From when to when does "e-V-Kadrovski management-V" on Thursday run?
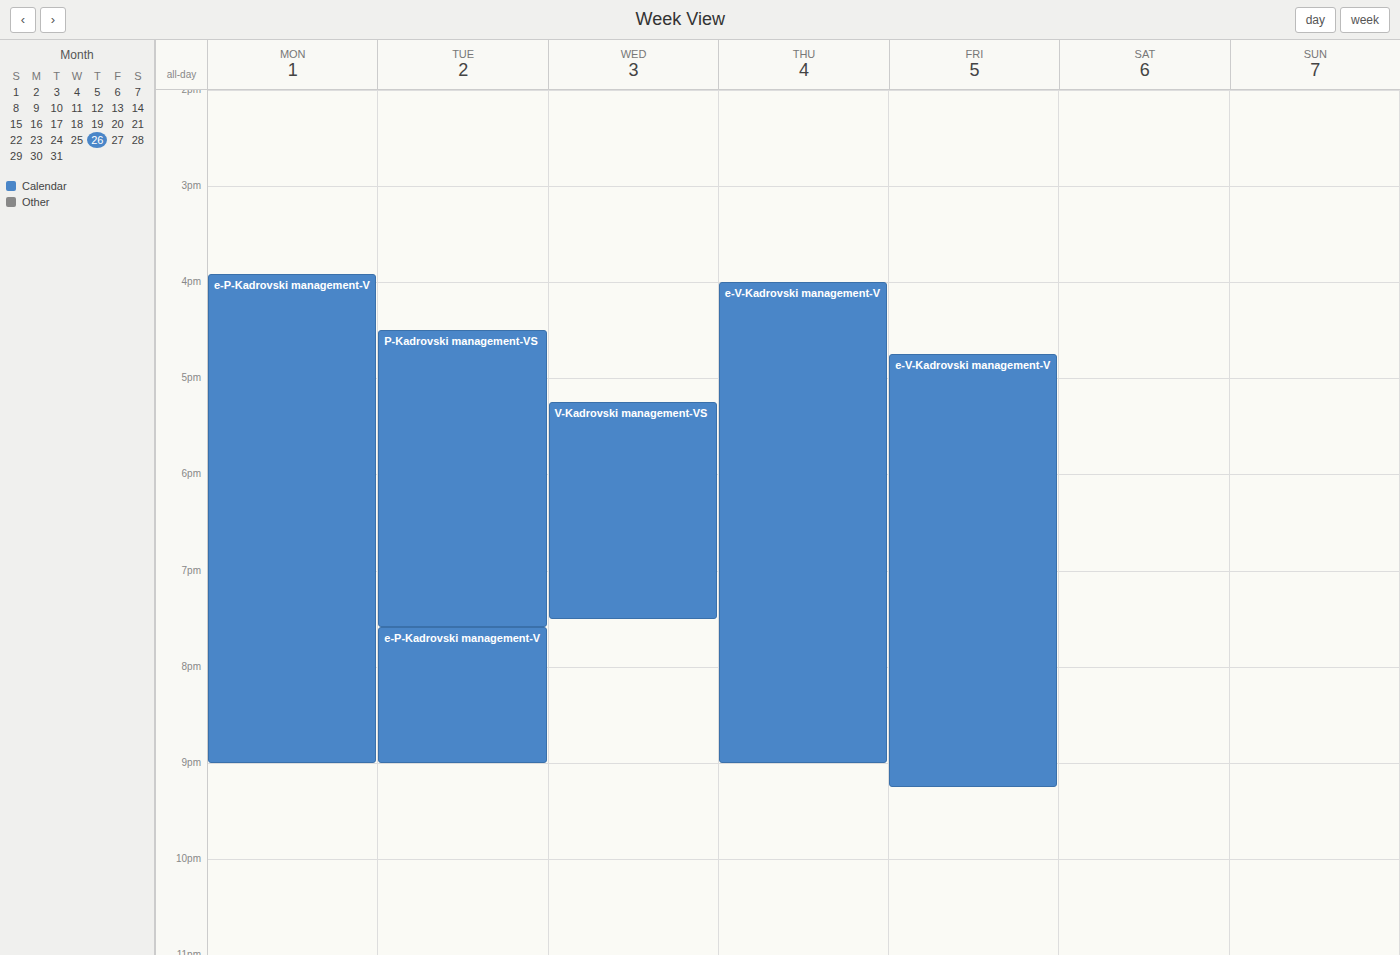
4:00 PM to 9:00 PM